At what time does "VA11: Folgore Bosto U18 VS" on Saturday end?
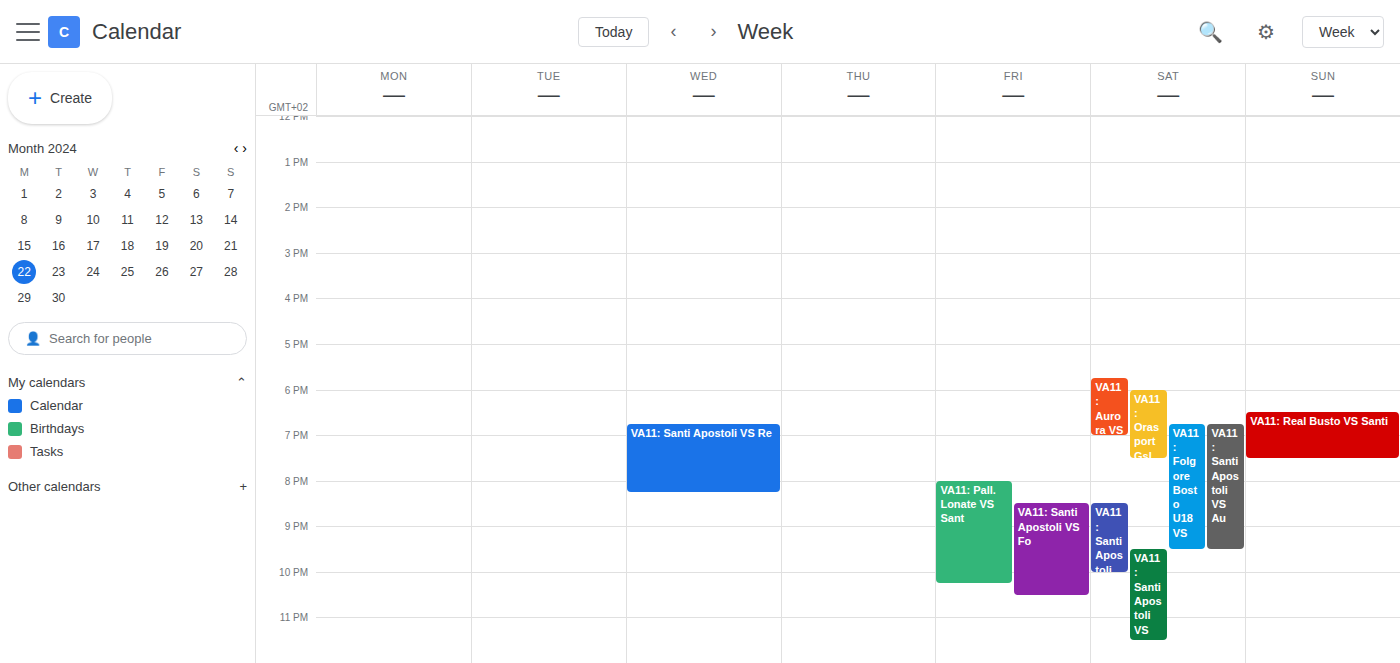
9:30 PM